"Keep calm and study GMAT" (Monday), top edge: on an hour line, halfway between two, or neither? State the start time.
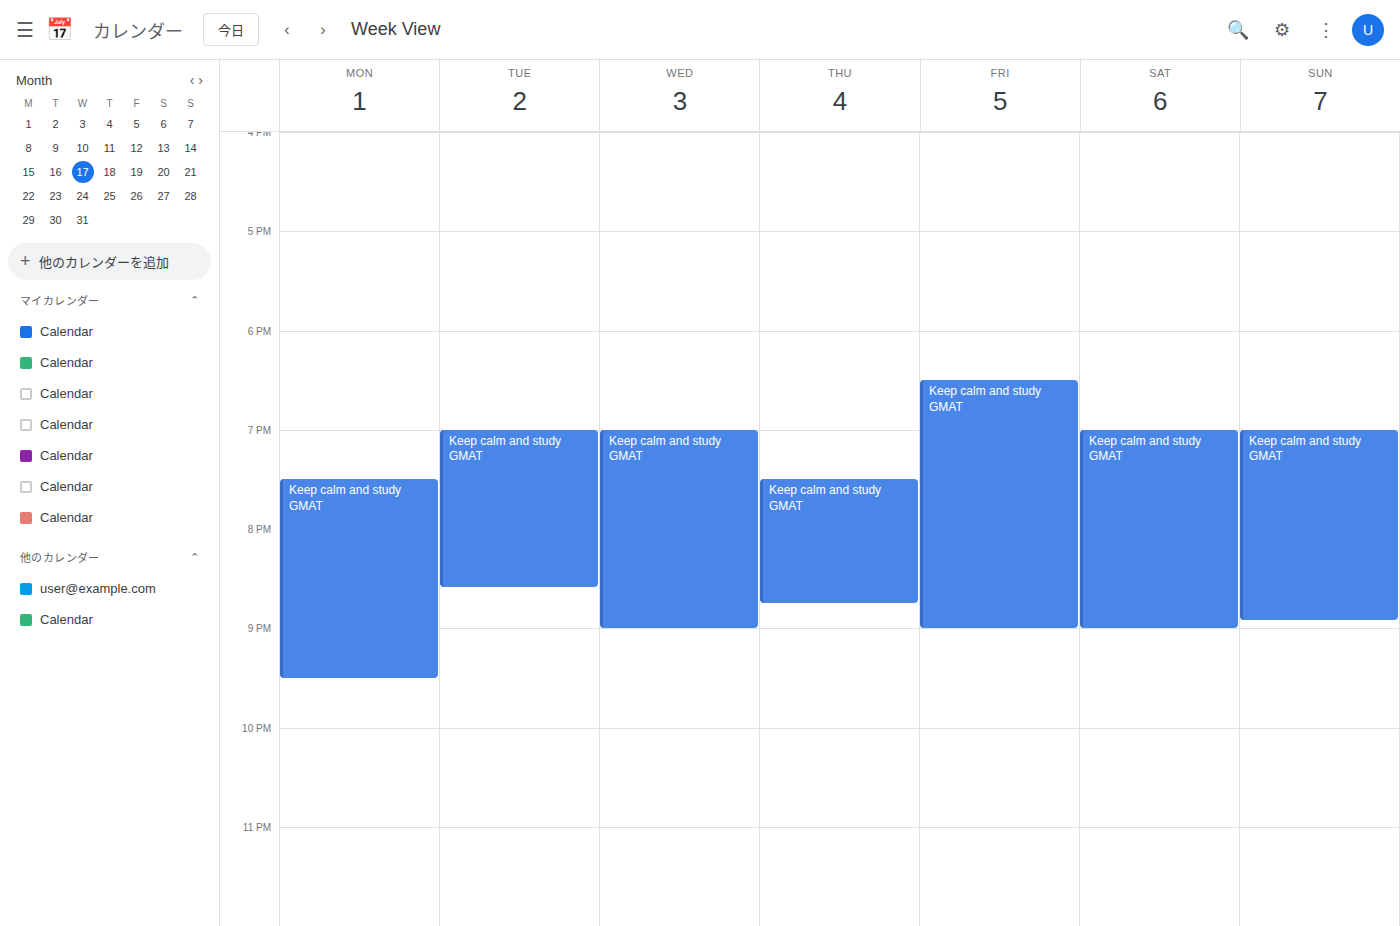
7:30 PM -- halfway between the 7 PM and 8 PM lines.